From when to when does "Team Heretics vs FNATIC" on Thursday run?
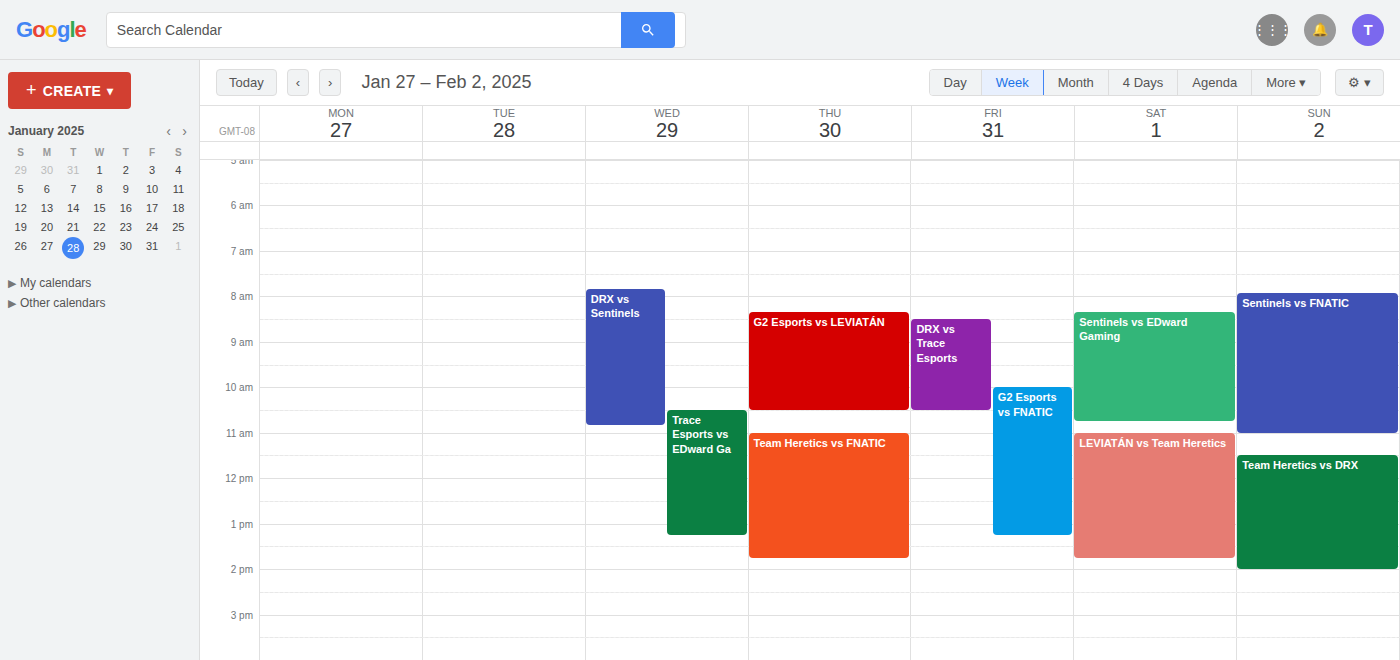
11:00 AM to 1:45 PM